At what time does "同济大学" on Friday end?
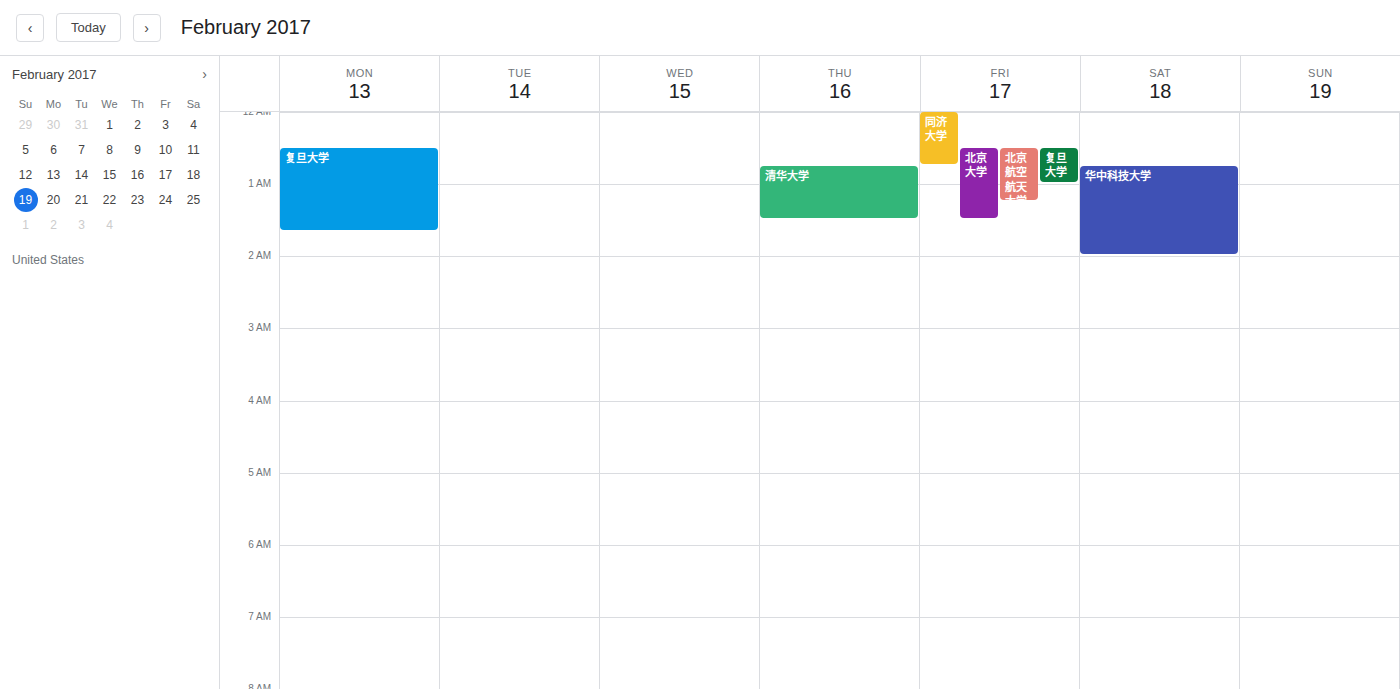
12:45 AM